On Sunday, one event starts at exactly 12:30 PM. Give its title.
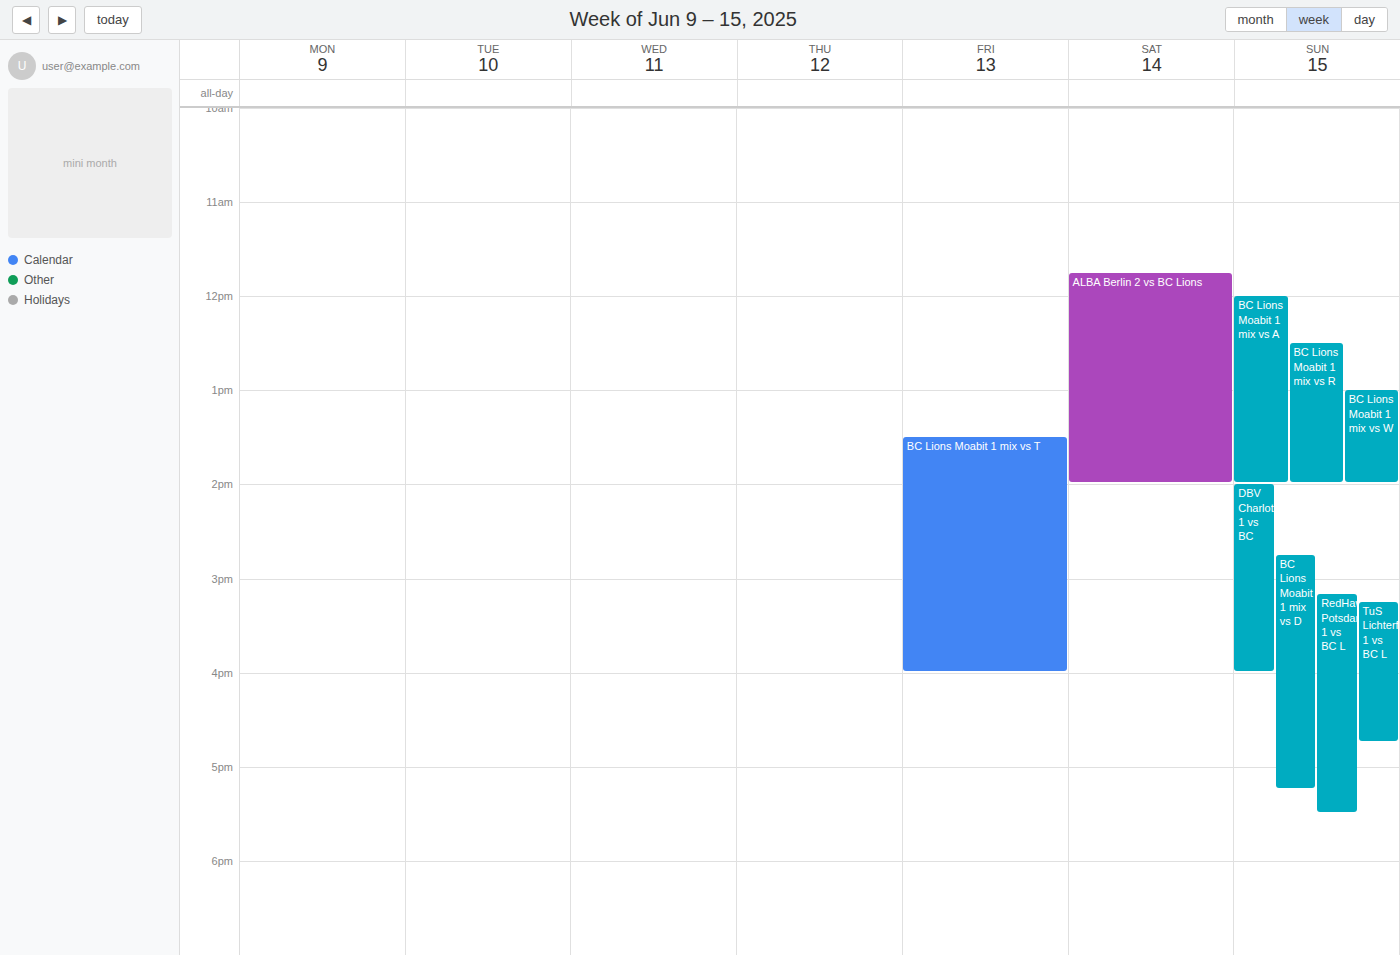
"BC Lions Moabit 1 mix vs R"